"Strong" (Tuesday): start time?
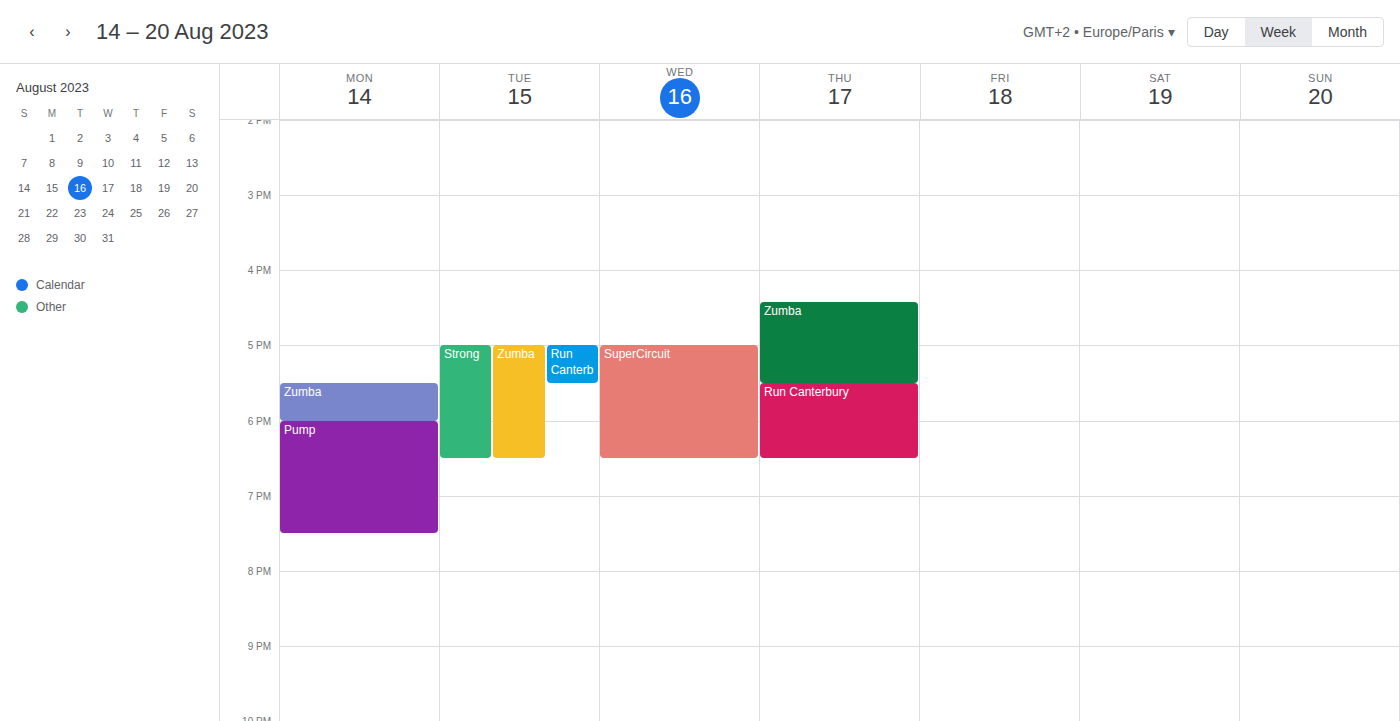
5:00 PM